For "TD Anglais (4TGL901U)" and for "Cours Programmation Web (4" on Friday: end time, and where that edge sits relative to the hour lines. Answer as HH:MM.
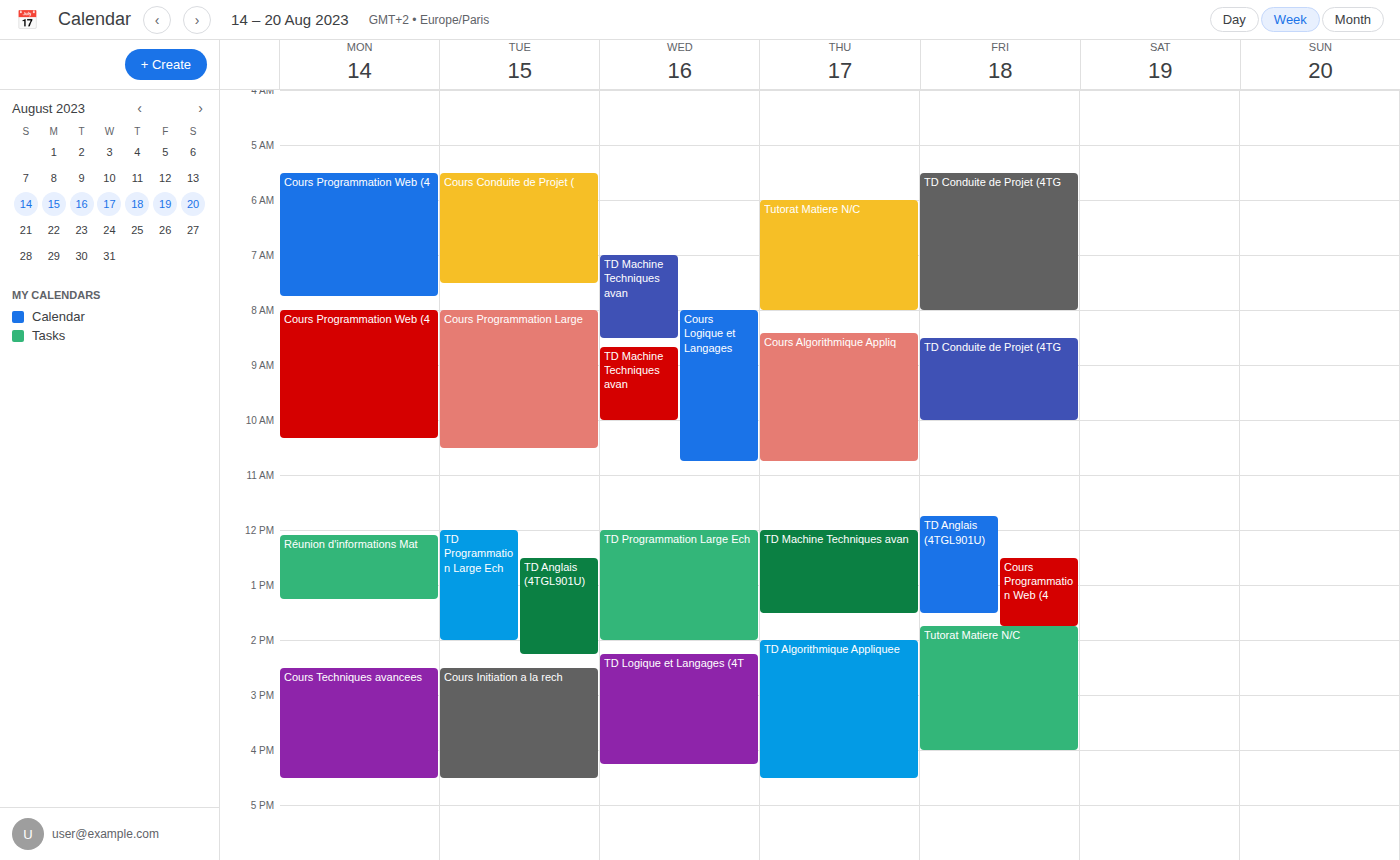
"TD Anglais (4TGL901U)": 13:30, halfway between the 13:00 and 14:00 lines. "Cours Programmation Web (4": 13:45, neither: three quarters of the way from the 13:00 line to the 14:00 line.